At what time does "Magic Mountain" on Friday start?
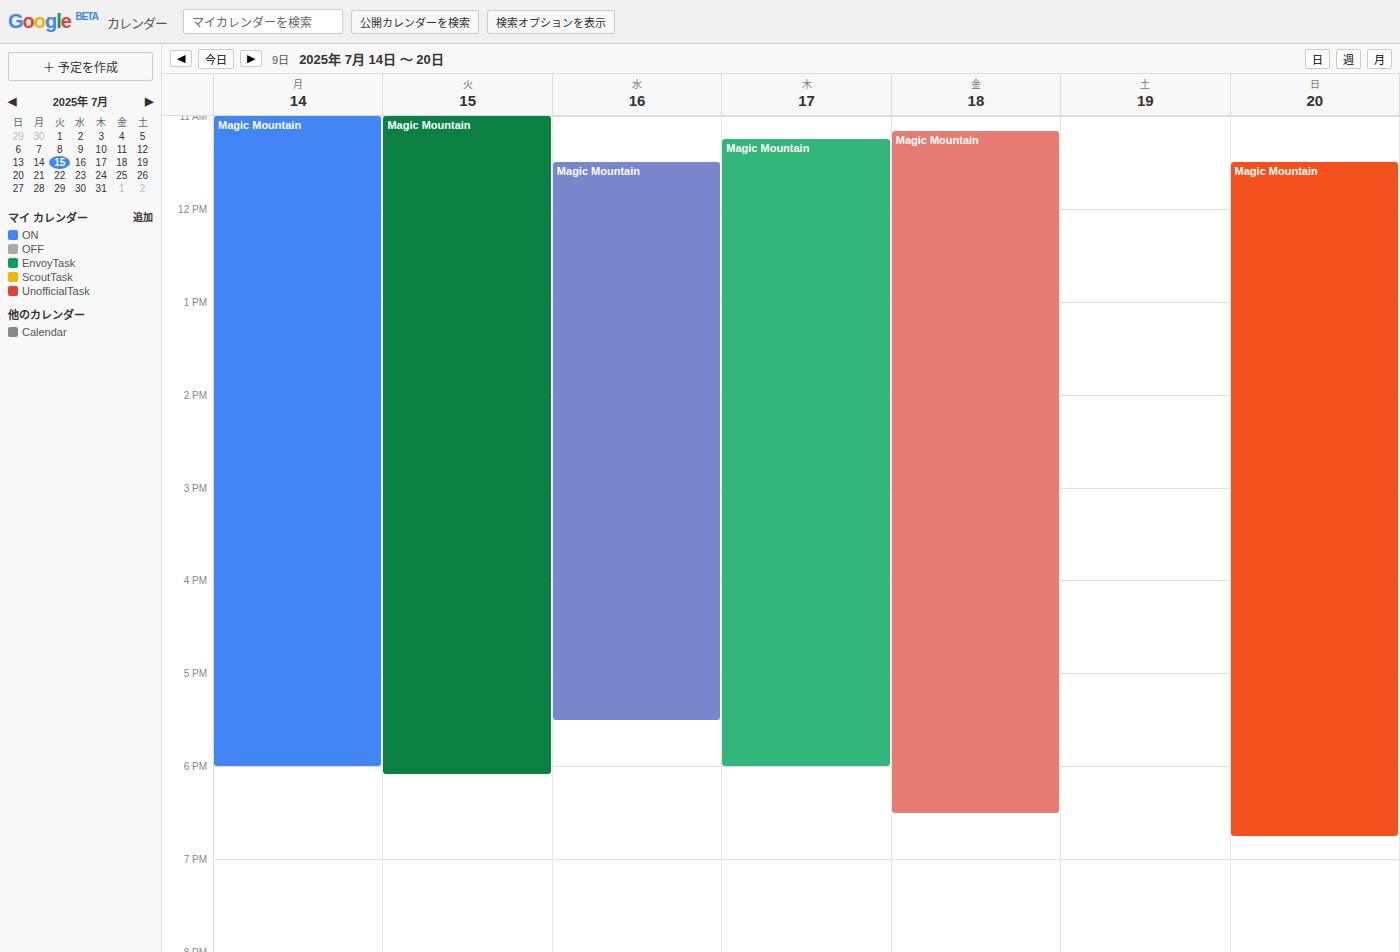
11:10 AM